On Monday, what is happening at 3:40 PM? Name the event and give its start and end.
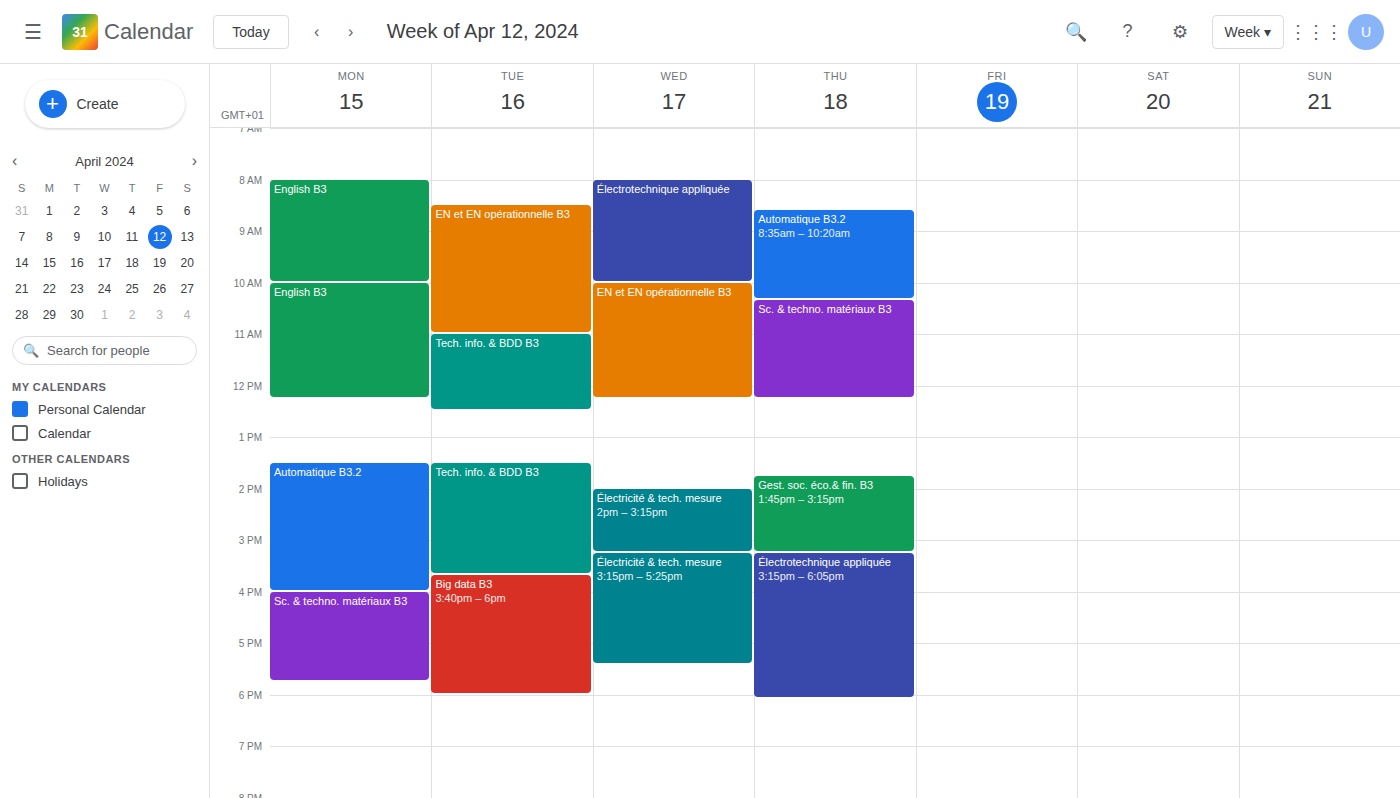
"Automatique B3.2", 1:30 PM to 4:00 PM